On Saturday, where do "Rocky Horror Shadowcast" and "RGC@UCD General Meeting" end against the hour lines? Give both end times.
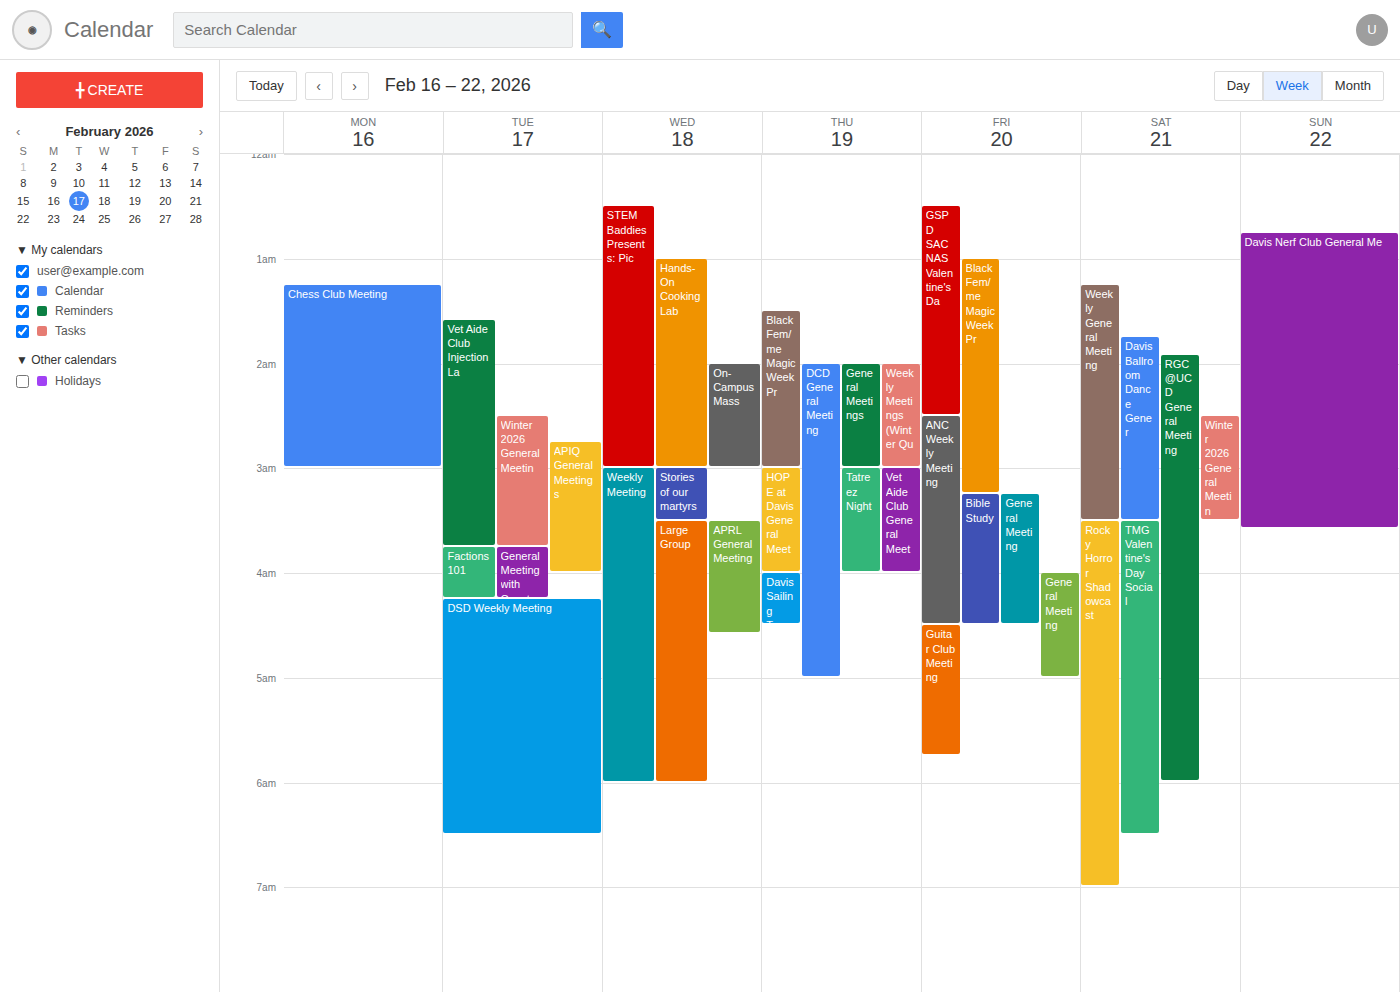
"Rocky Horror Shadowcast": 7:00 AM, exactly on the 7 AM line. "RGC@UCD General Meeting": 6:00 AM, exactly on the 6 AM line.